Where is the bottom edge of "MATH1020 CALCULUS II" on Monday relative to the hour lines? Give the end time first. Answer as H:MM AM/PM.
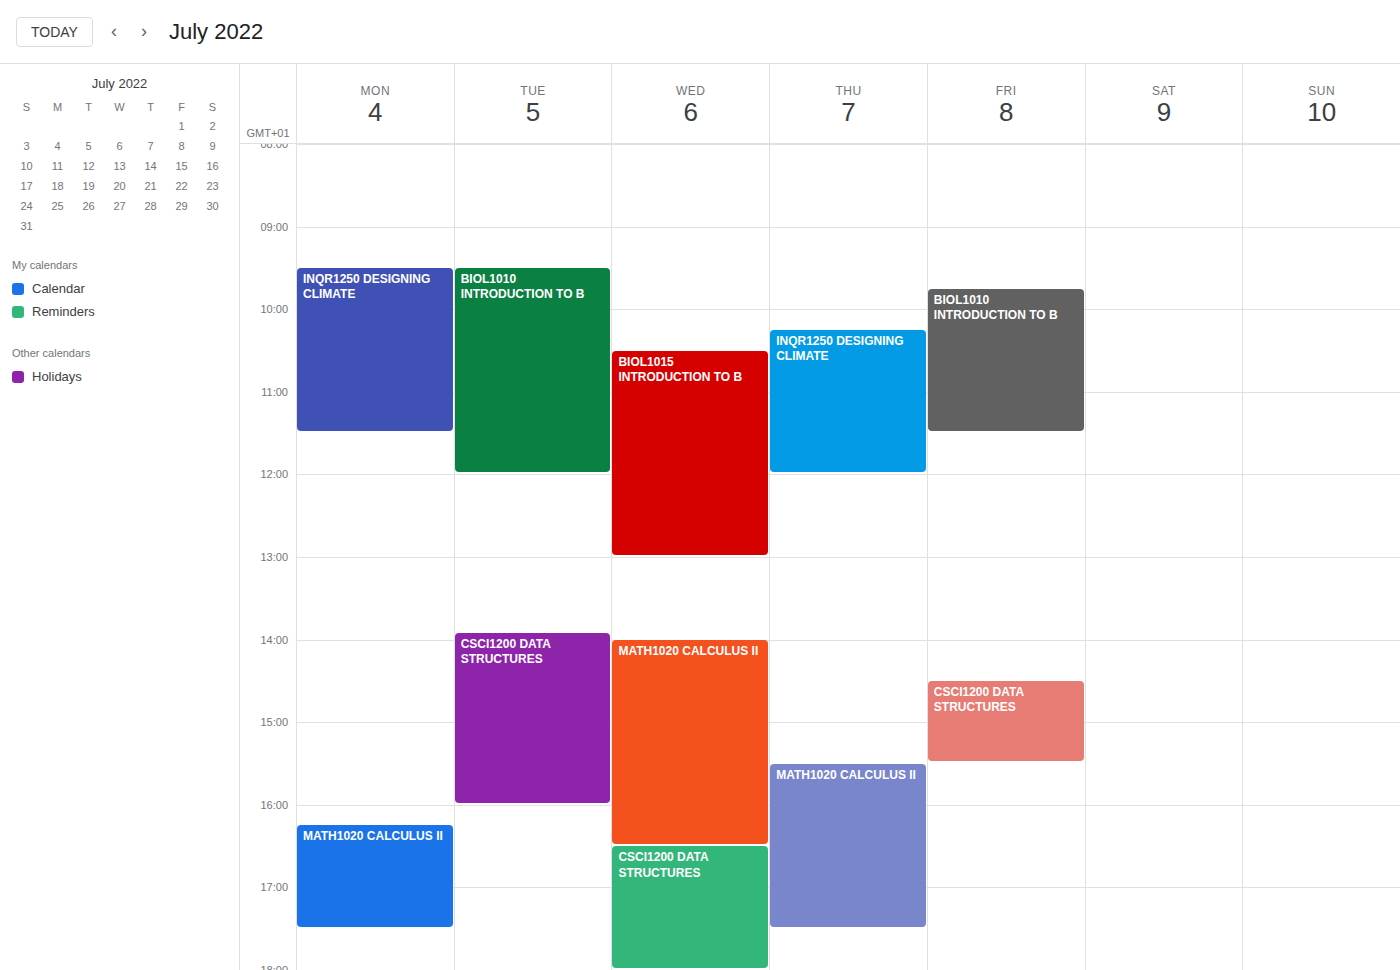
5:30 PM -- halfway between the 5 PM and 6 PM lines.